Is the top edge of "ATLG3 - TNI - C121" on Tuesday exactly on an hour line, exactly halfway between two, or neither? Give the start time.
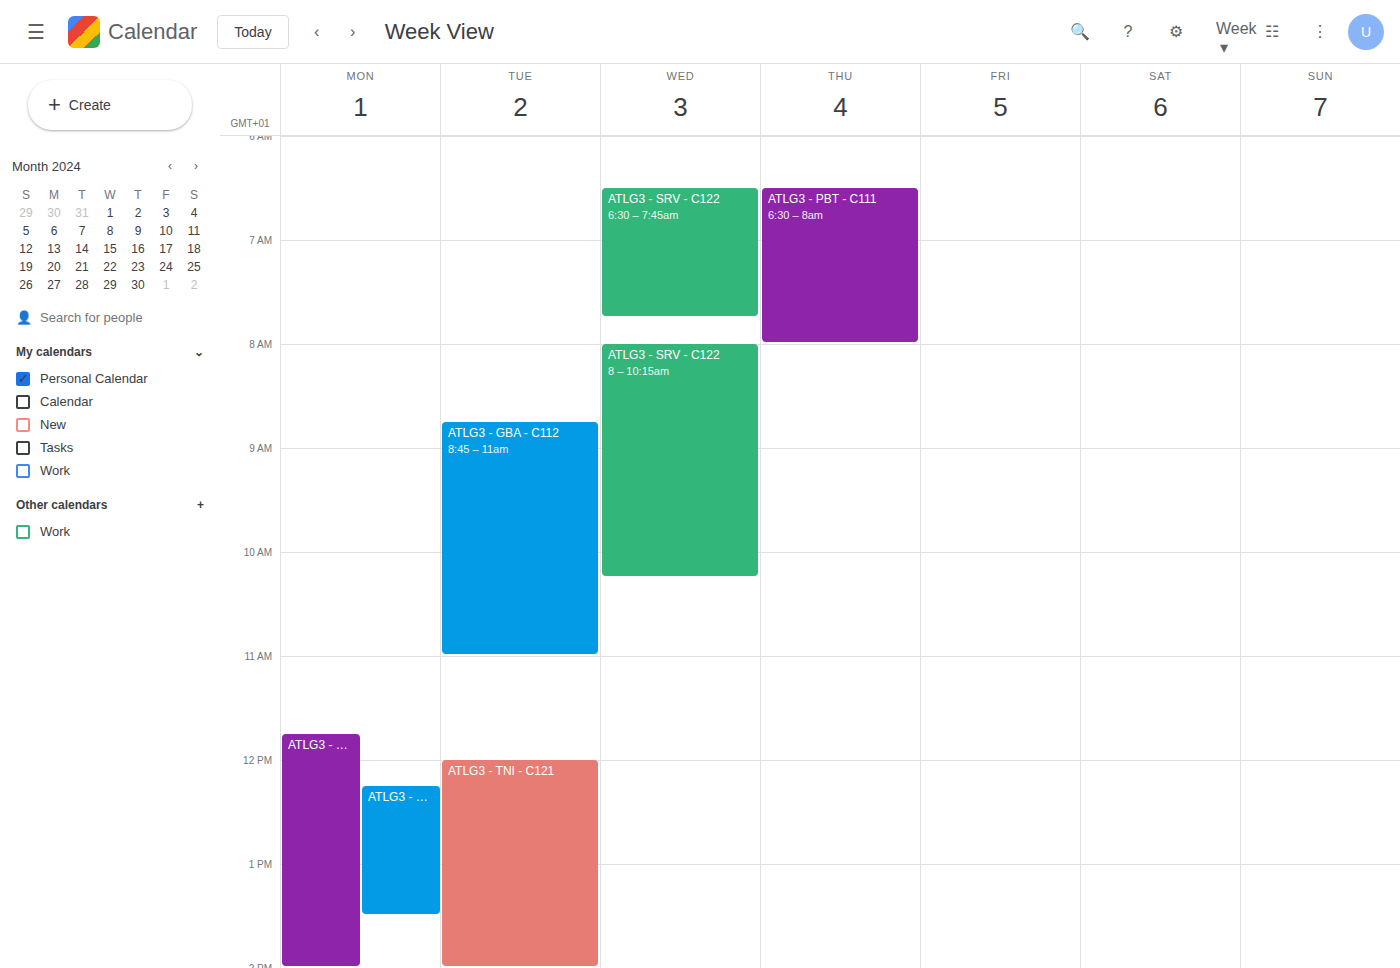
12:00 PM -- exactly on the 12 PM line.